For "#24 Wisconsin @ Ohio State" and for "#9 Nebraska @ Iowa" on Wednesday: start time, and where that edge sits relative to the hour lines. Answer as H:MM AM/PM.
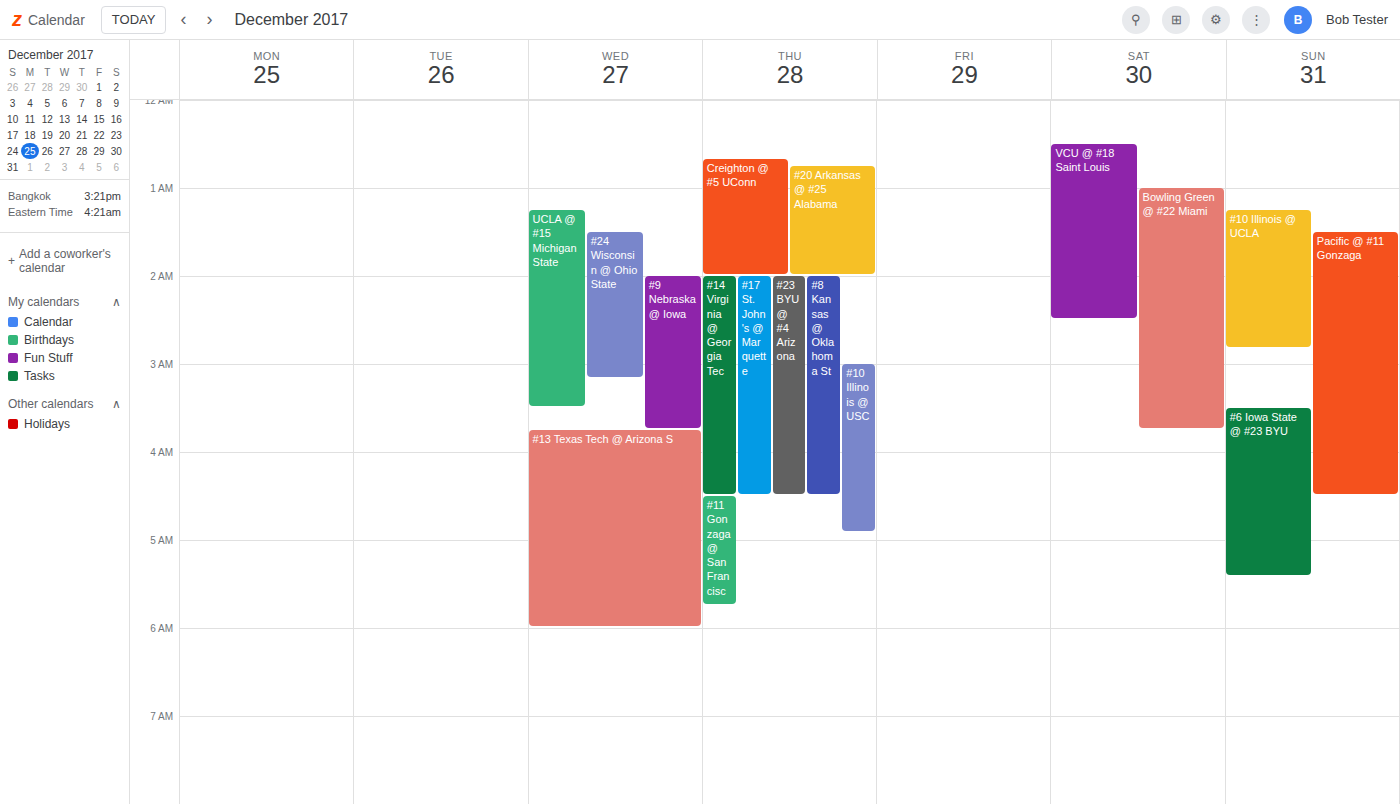
"#24 Wisconsin @ Ohio State": 1:30 AM, halfway between the 1 AM and 2 AM lines. "#9 Nebraska @ Iowa": 2:00 AM, exactly on the 2 AM line.